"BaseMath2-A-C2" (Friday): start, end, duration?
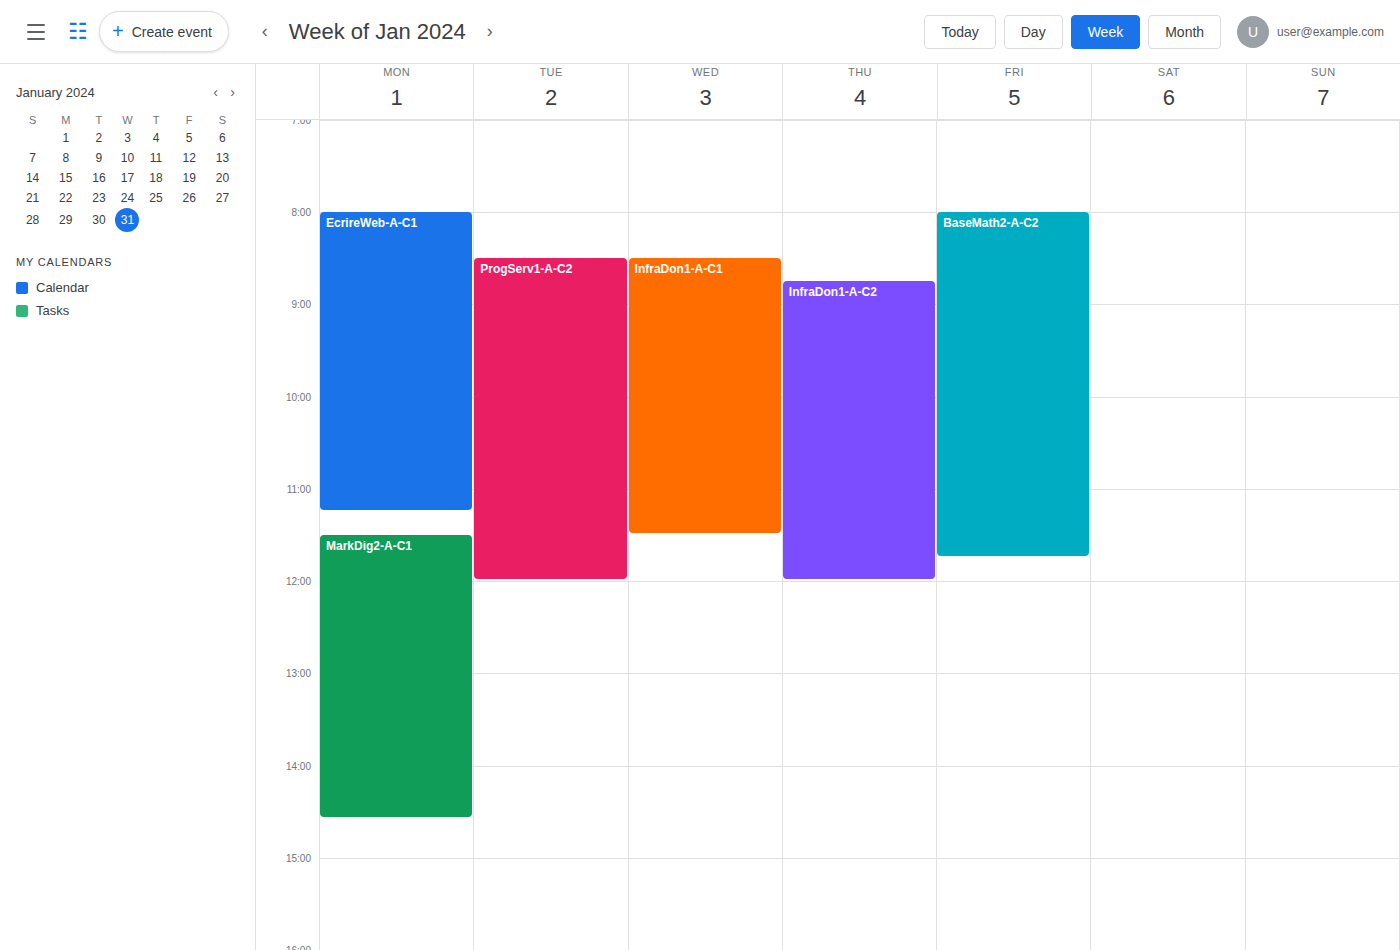
8:00 AM to 11:45 AM, 3 hours 45 minutes